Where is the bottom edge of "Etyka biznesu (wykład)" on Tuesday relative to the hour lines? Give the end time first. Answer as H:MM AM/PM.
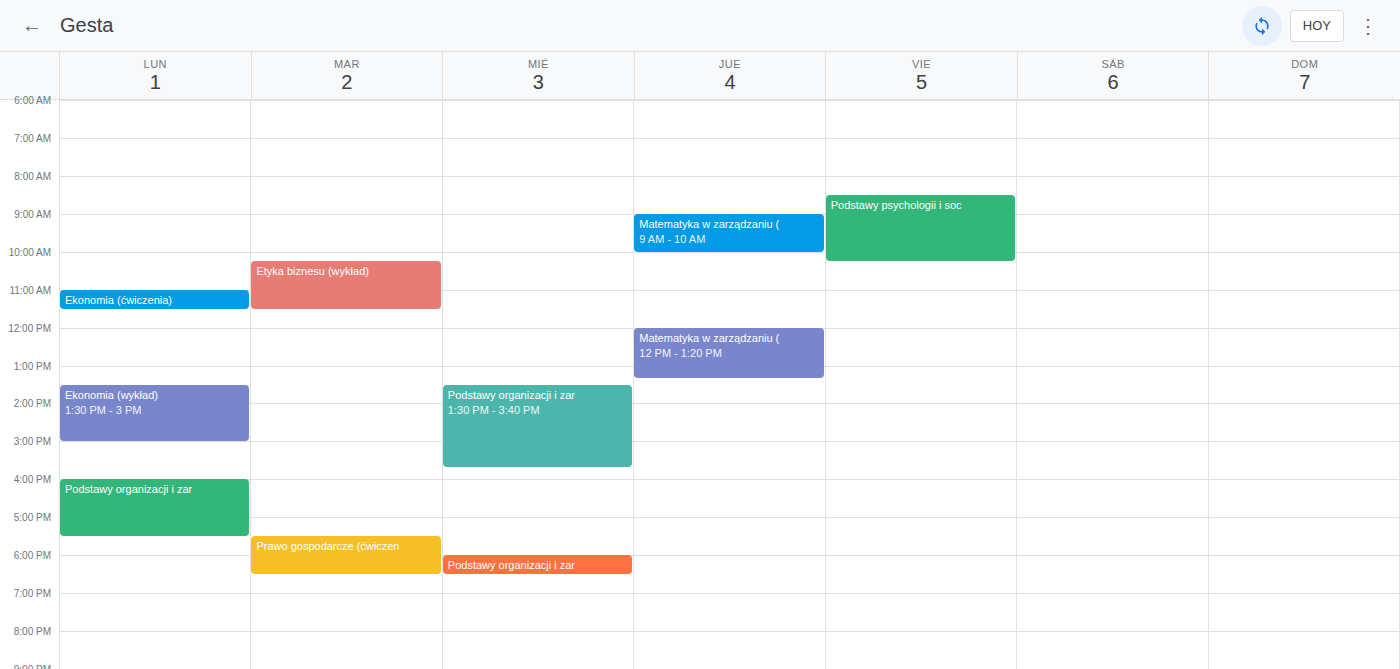
11:30 AM -- halfway between the 11 AM and 12 PM lines.